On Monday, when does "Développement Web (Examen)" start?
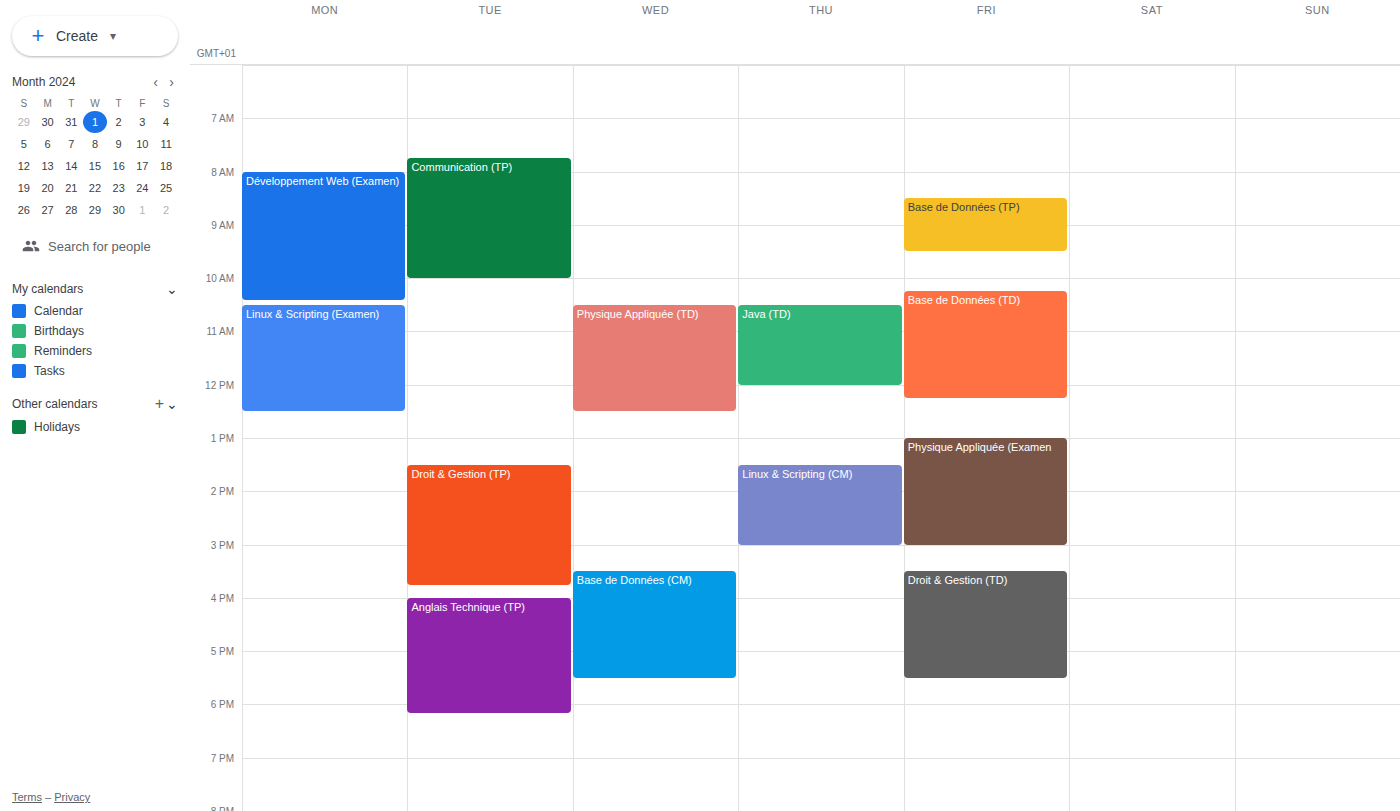
8:00 AM